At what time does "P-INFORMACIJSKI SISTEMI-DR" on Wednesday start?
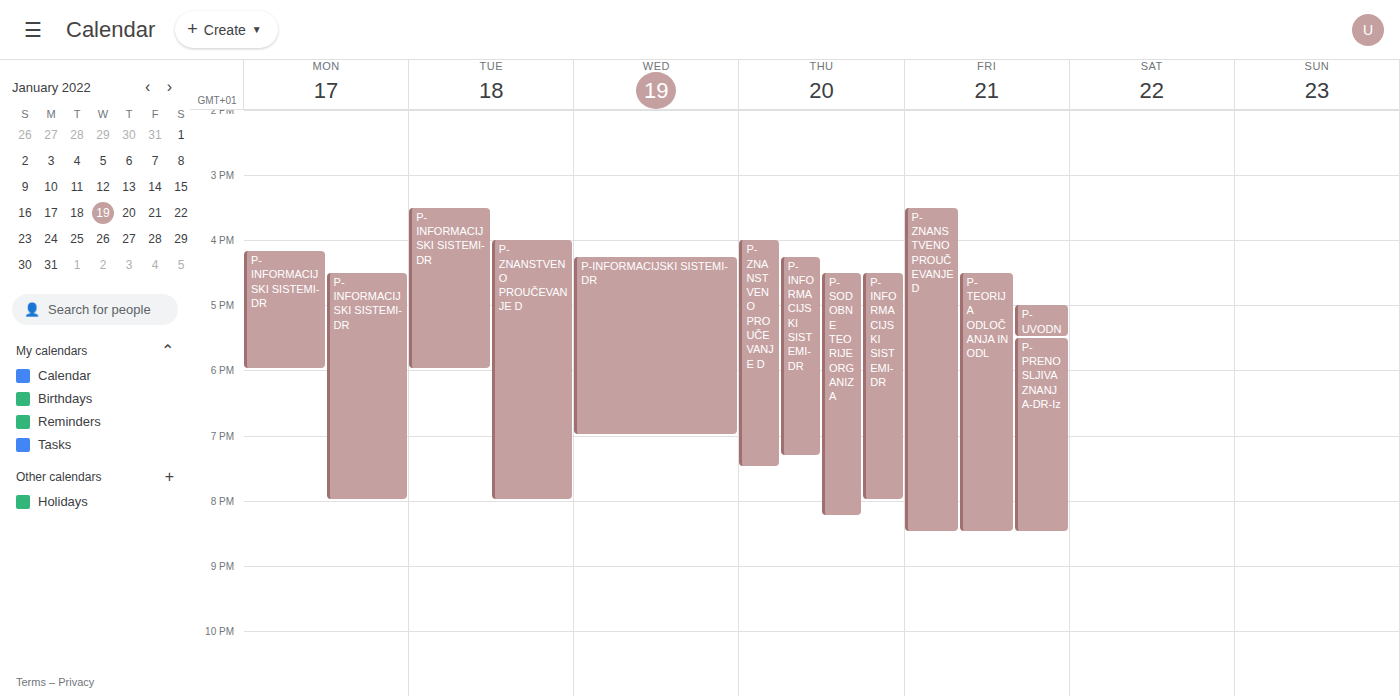
4:15 PM